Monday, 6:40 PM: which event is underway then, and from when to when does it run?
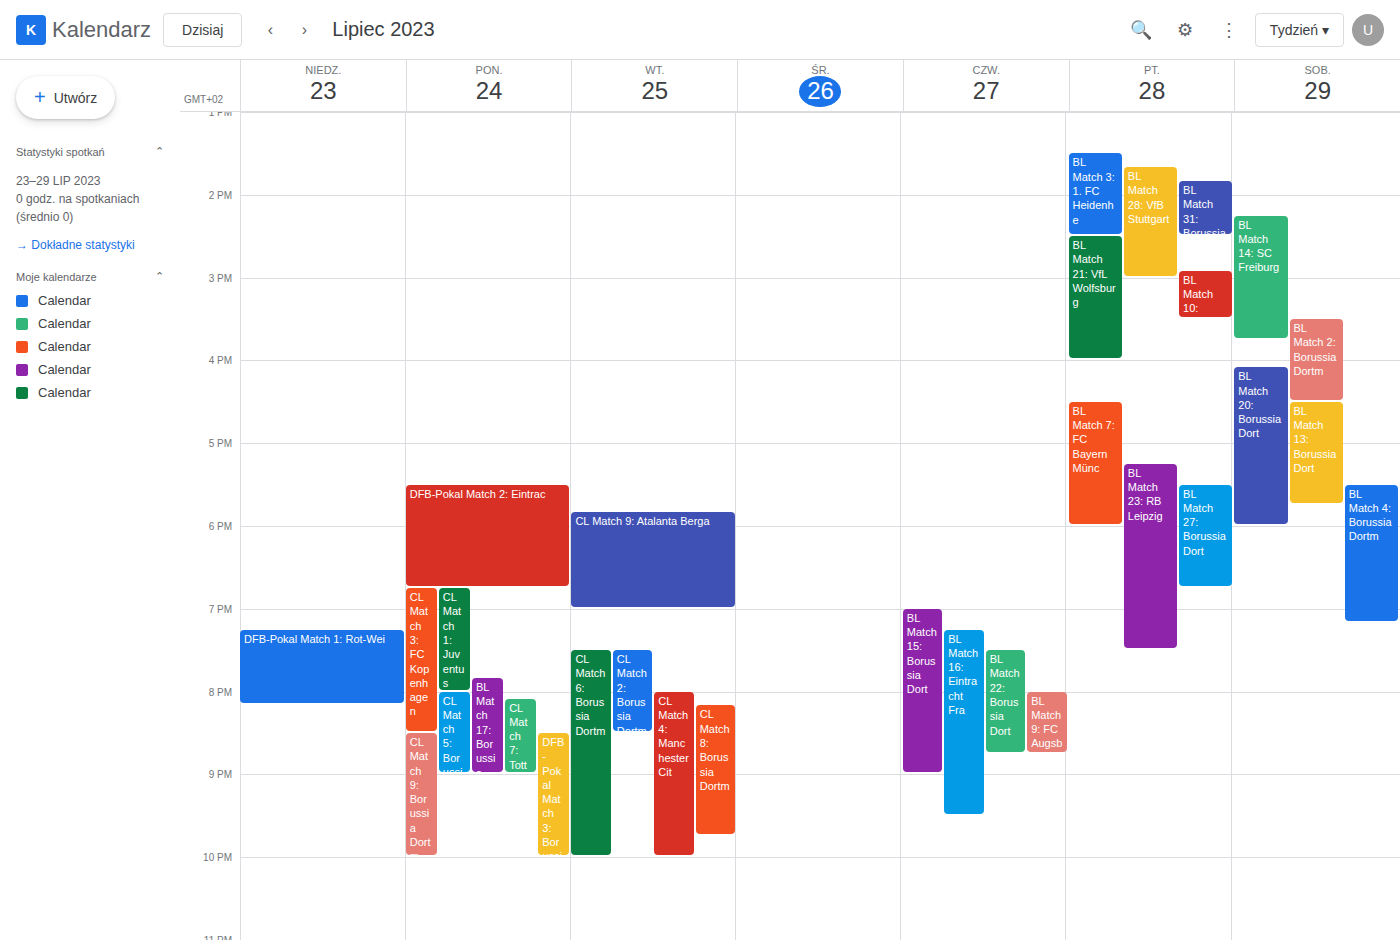
"DFB-Pokal Match 2: Eintrac", 5:30 PM to 6:45 PM